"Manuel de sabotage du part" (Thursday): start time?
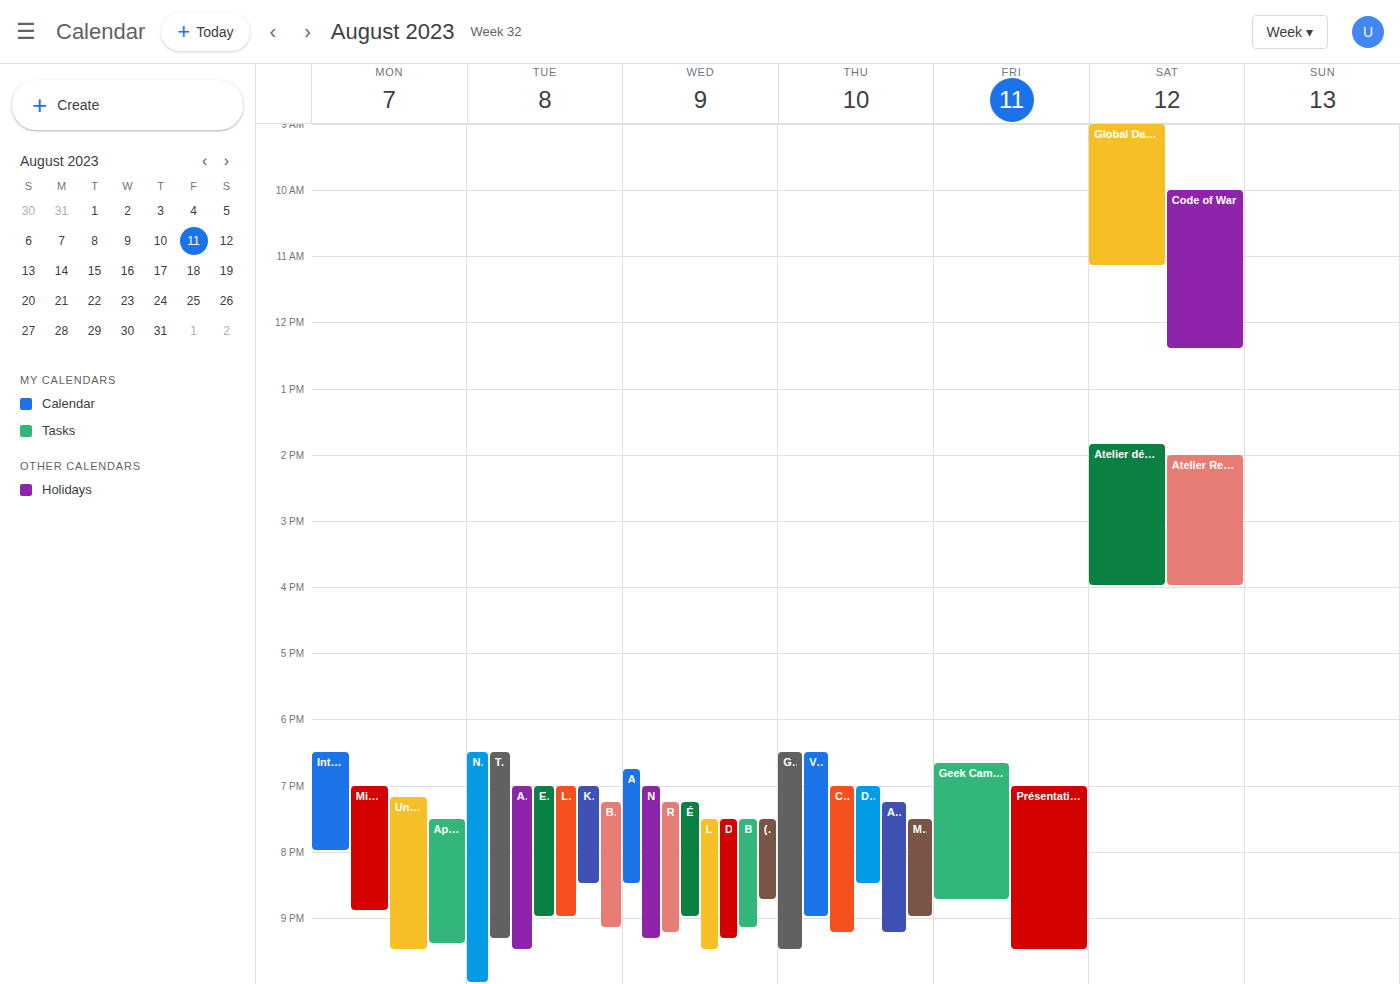
7:30 PM